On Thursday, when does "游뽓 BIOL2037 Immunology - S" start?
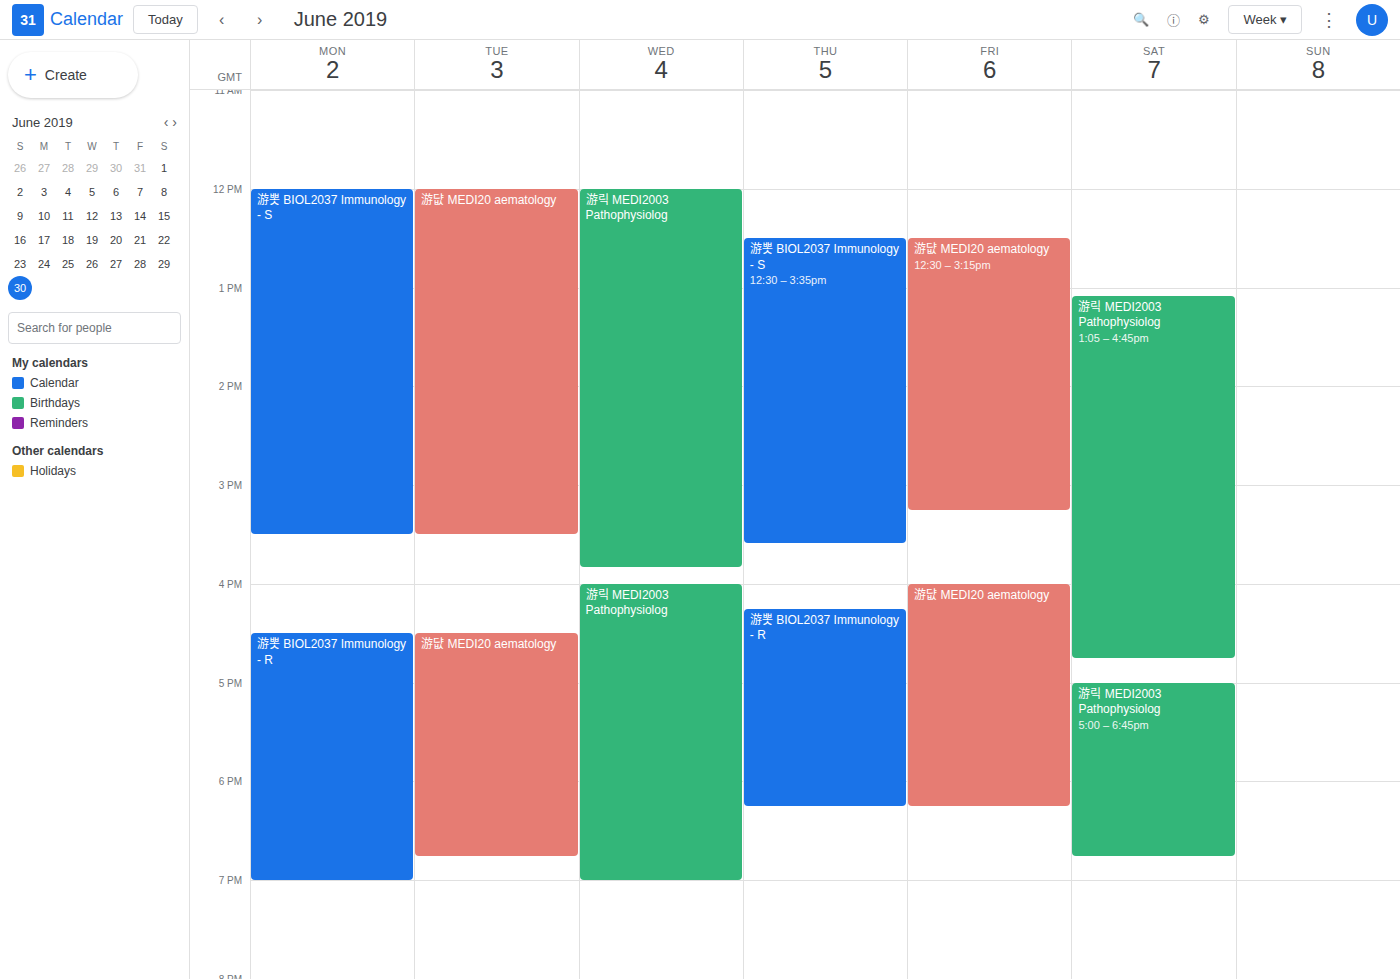
12:30 PM